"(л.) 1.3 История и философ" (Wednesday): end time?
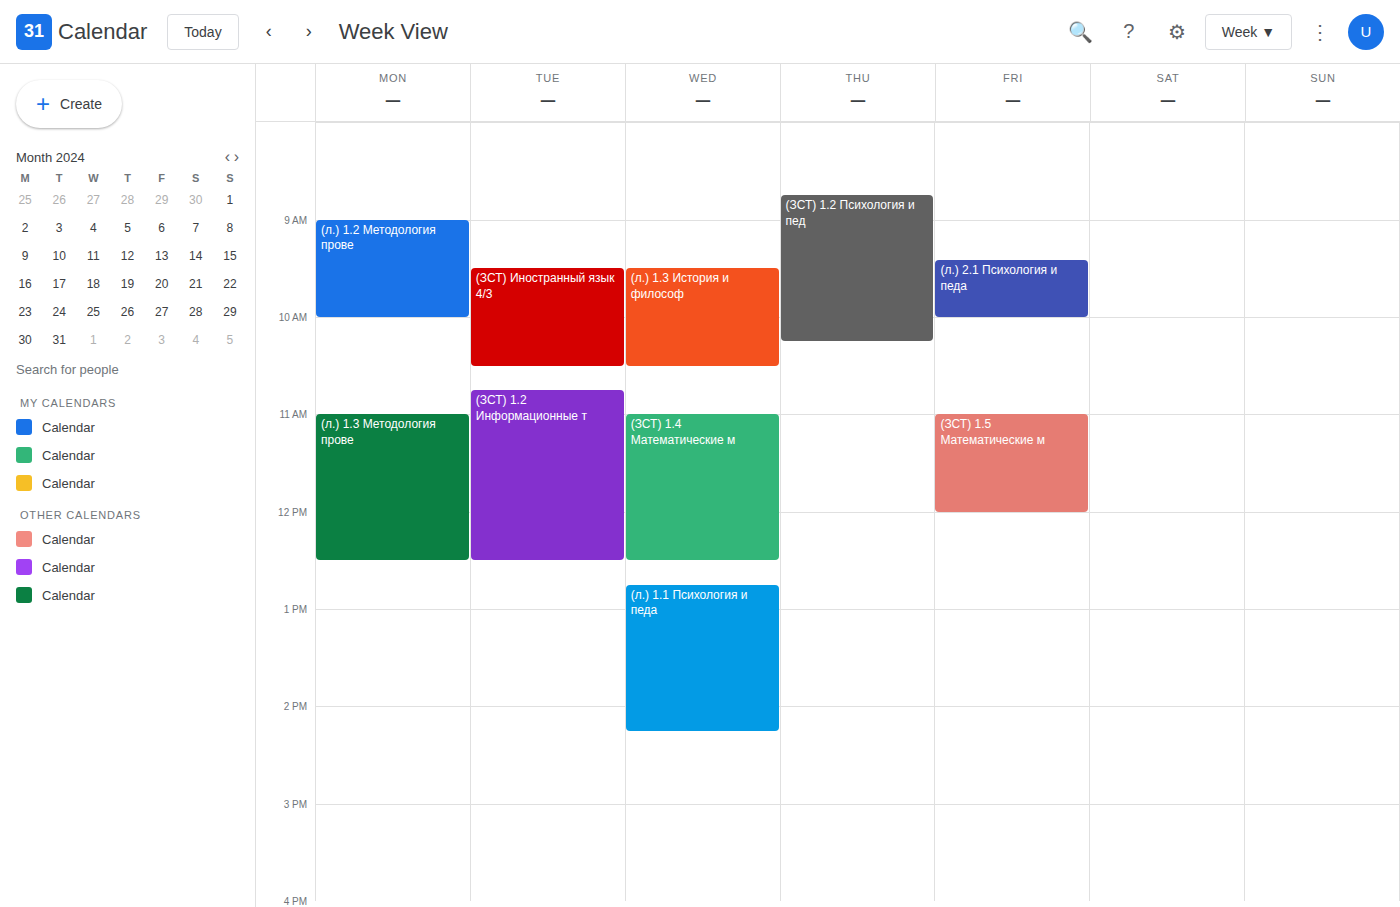
10:30